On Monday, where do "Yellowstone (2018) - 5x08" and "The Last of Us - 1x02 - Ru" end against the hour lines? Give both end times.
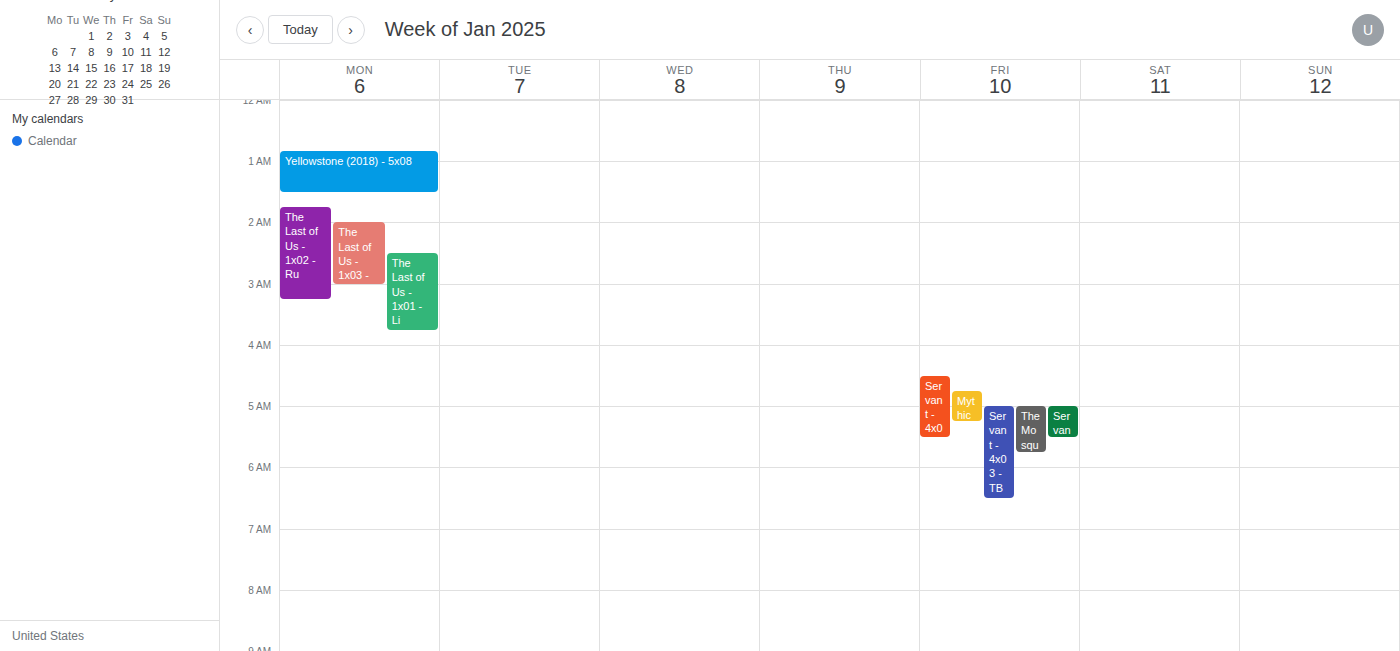
"Yellowstone (2018) - 5x08": 1:30 AM, halfway between the 1 AM and 2 AM lines. "The Last of Us - 1x02 - Ru": 3:15 AM, neither: a quarter of the way from the 3 AM line to the 4 AM line.